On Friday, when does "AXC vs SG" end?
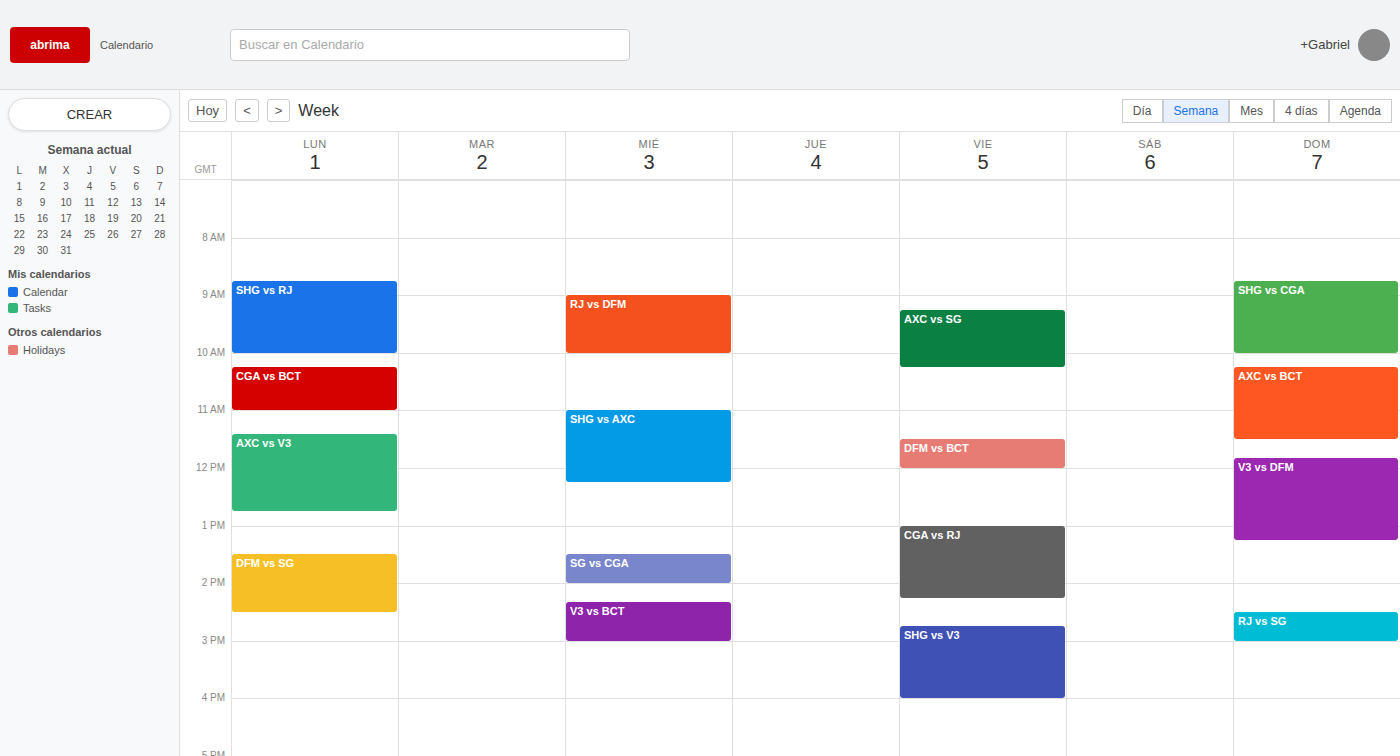
10:15 AM